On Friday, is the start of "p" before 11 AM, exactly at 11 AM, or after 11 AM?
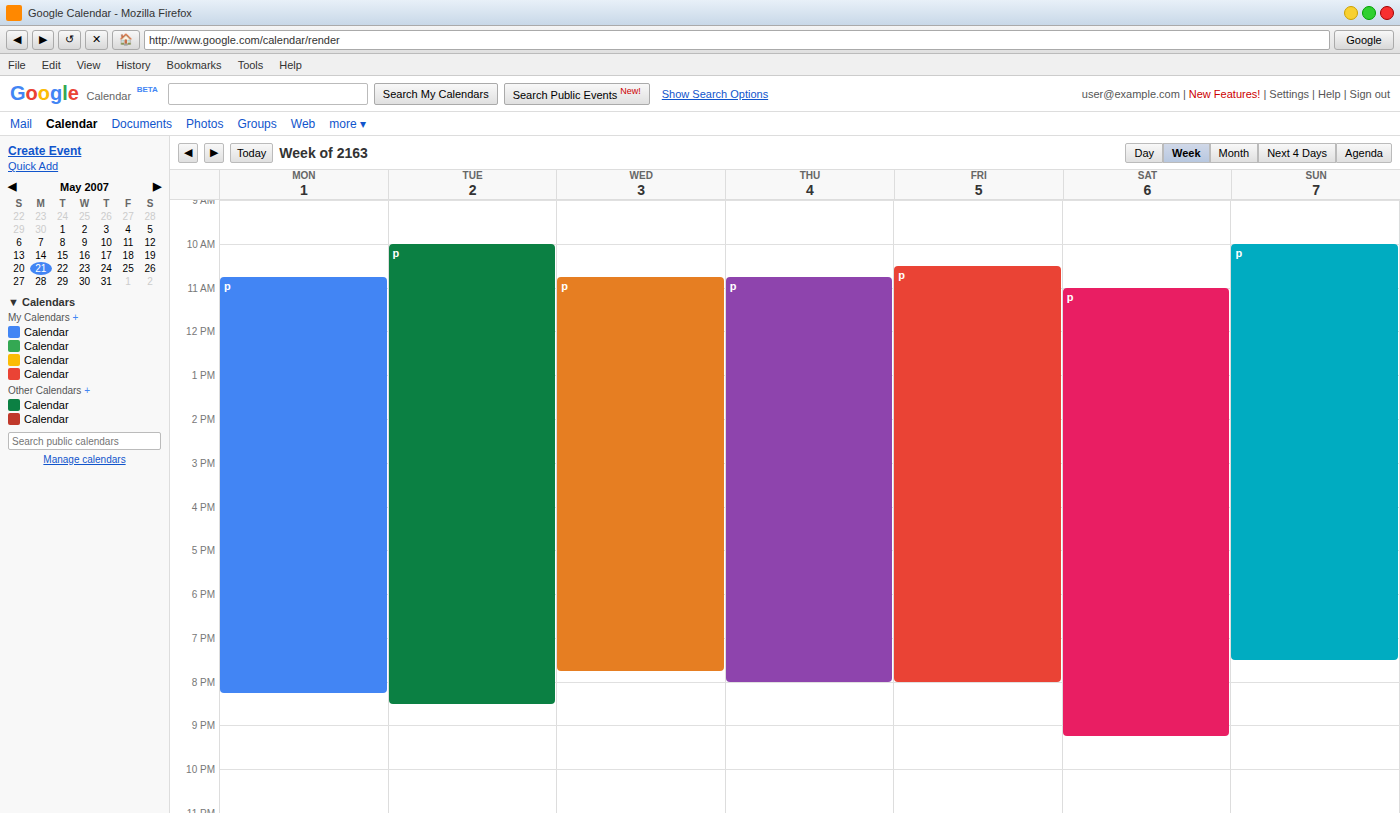
10:30 AM -- before 11 AM, 30 minutes above the 11 AM line.